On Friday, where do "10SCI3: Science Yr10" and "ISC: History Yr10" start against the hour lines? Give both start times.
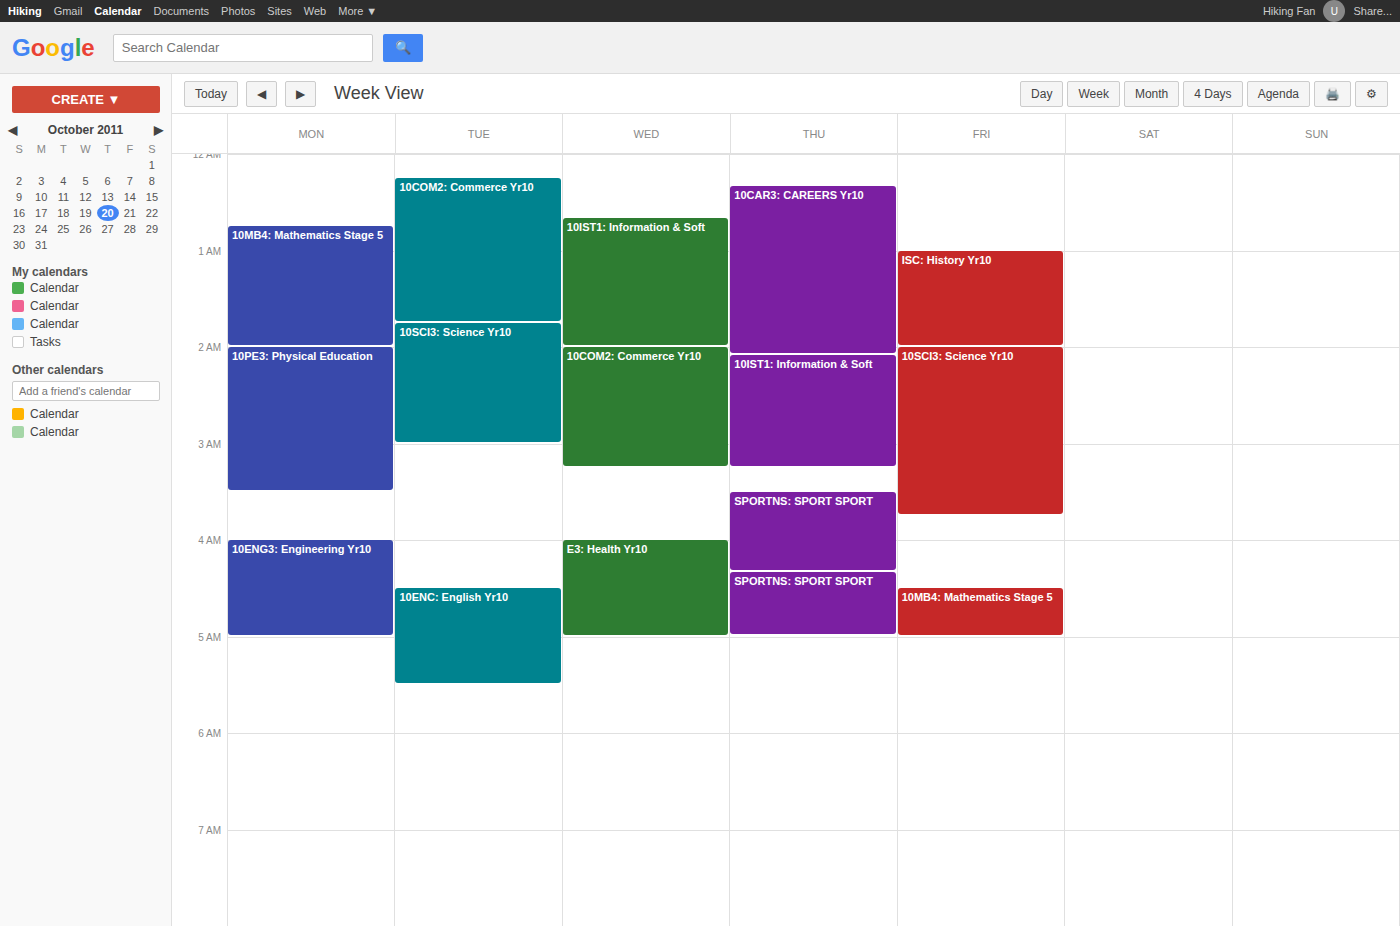
"10SCI3: Science Yr10": 02:00, exactly on the 02:00 line. "ISC: History Yr10": 01:00, exactly on the 01:00 line.